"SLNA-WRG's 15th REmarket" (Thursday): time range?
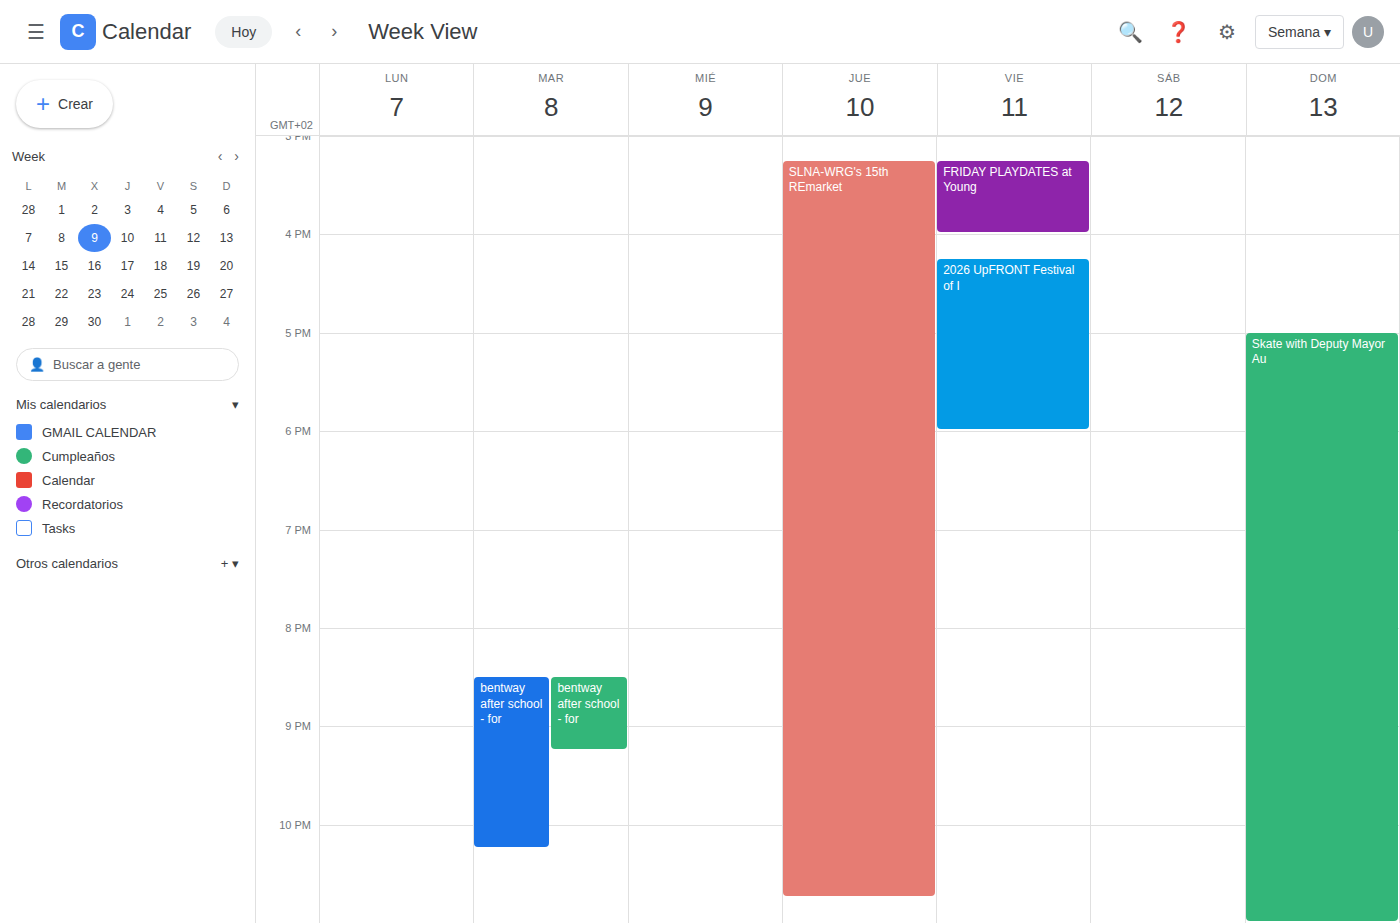
15:15 to 22:45